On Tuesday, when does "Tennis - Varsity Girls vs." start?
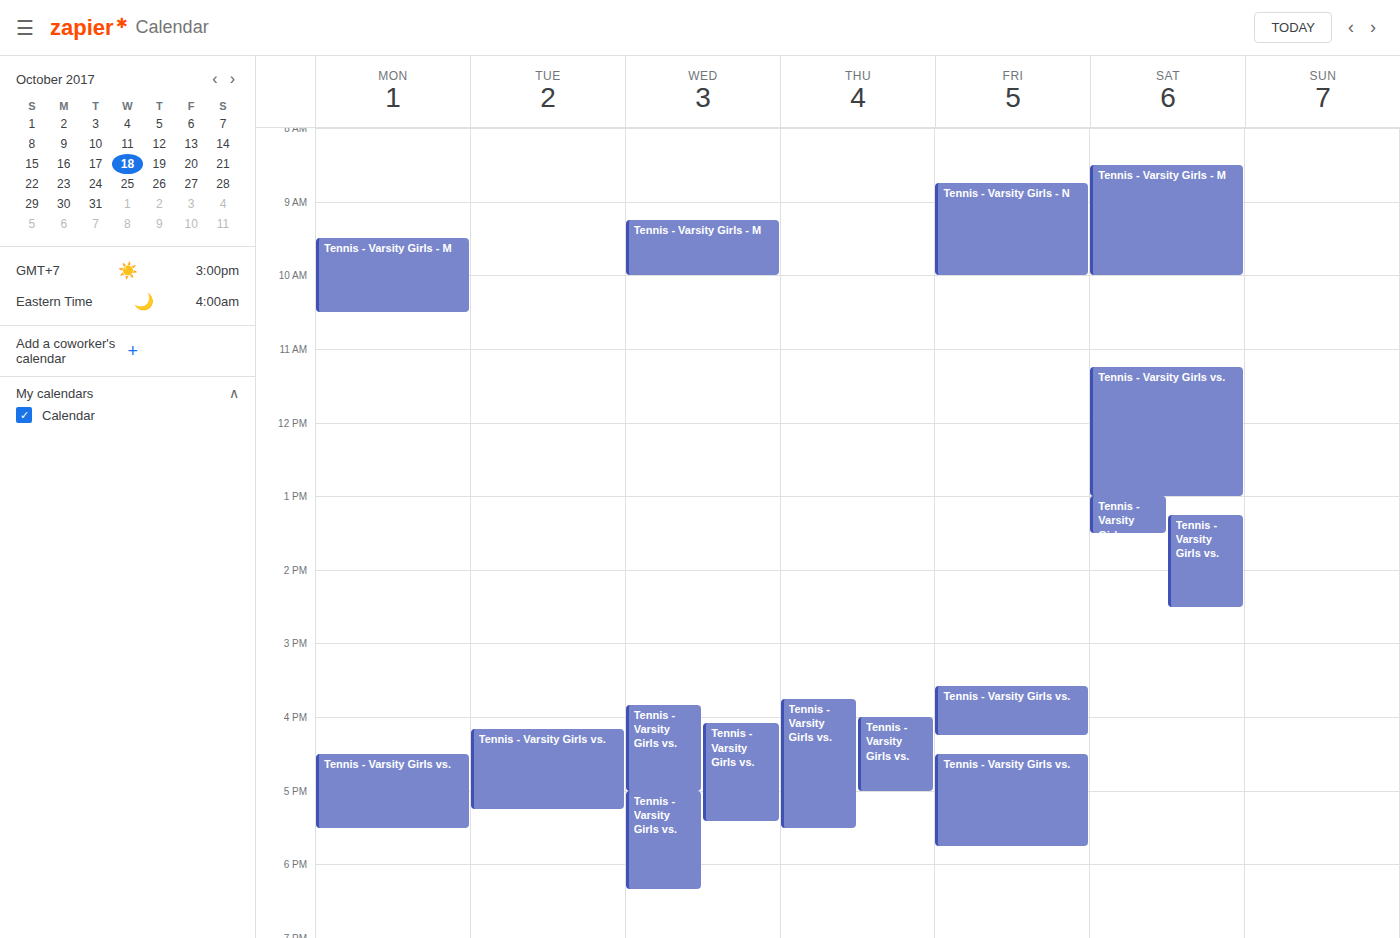
4:10 PM